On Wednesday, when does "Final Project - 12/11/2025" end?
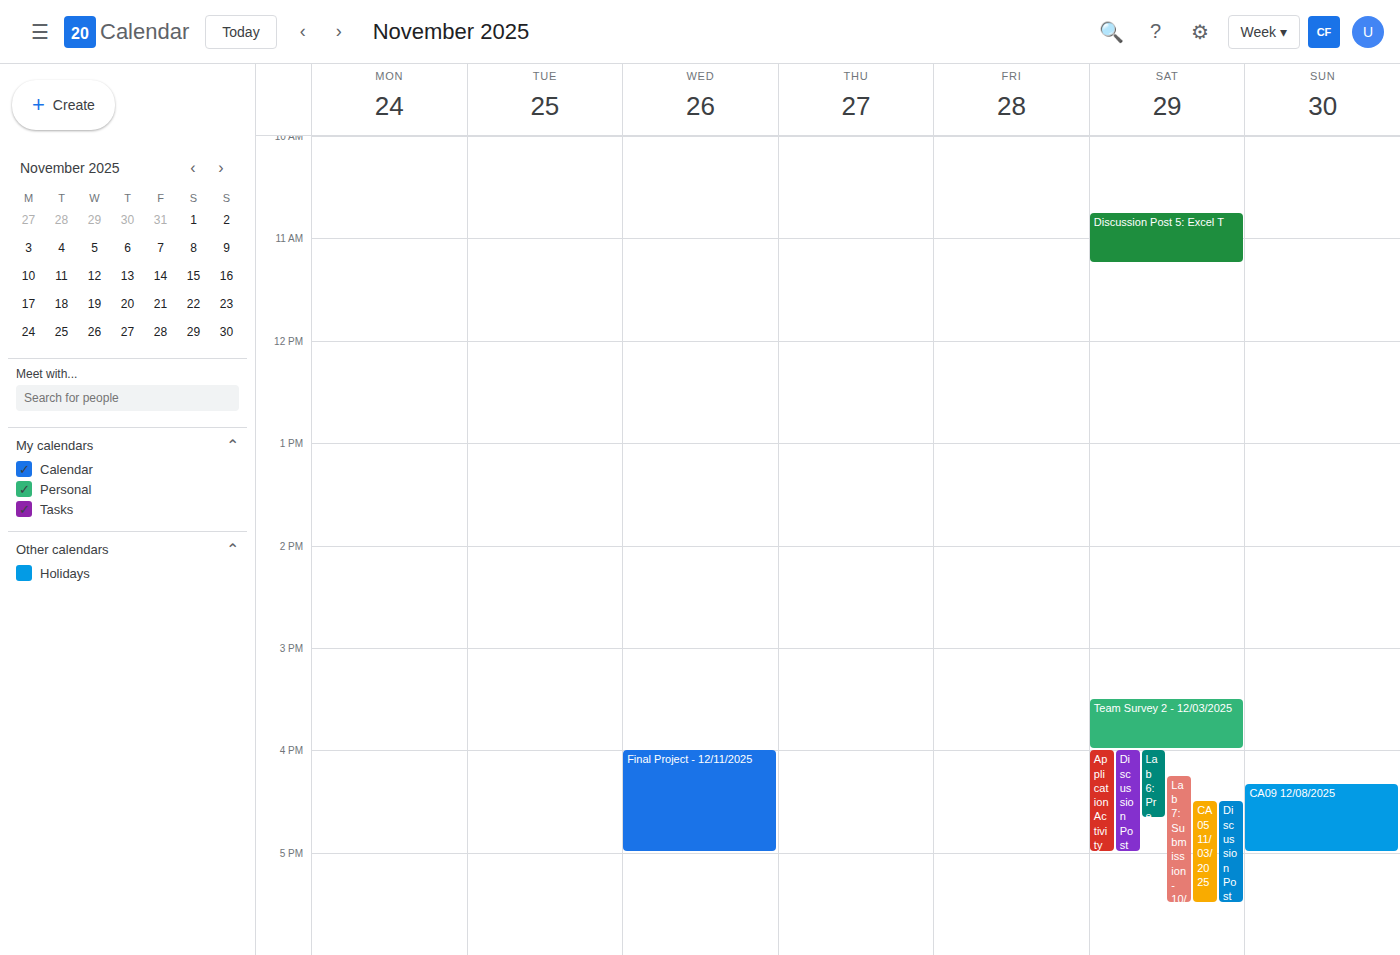
5:00 PM